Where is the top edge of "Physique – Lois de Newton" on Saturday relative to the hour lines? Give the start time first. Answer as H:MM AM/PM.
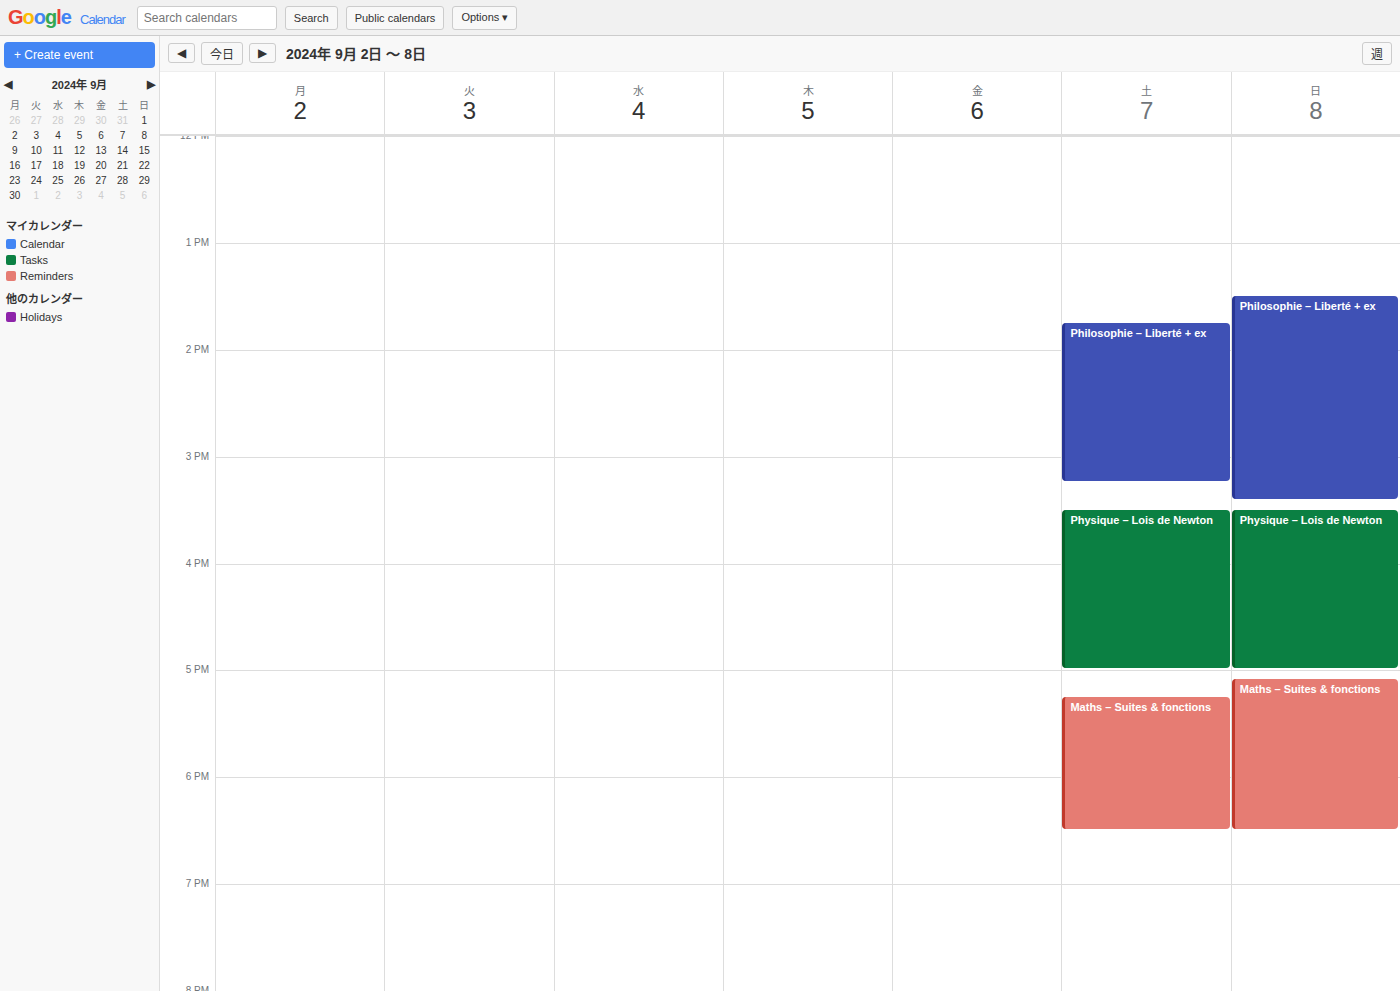
3:30 PM -- halfway between the 3 PM and 4 PM lines.